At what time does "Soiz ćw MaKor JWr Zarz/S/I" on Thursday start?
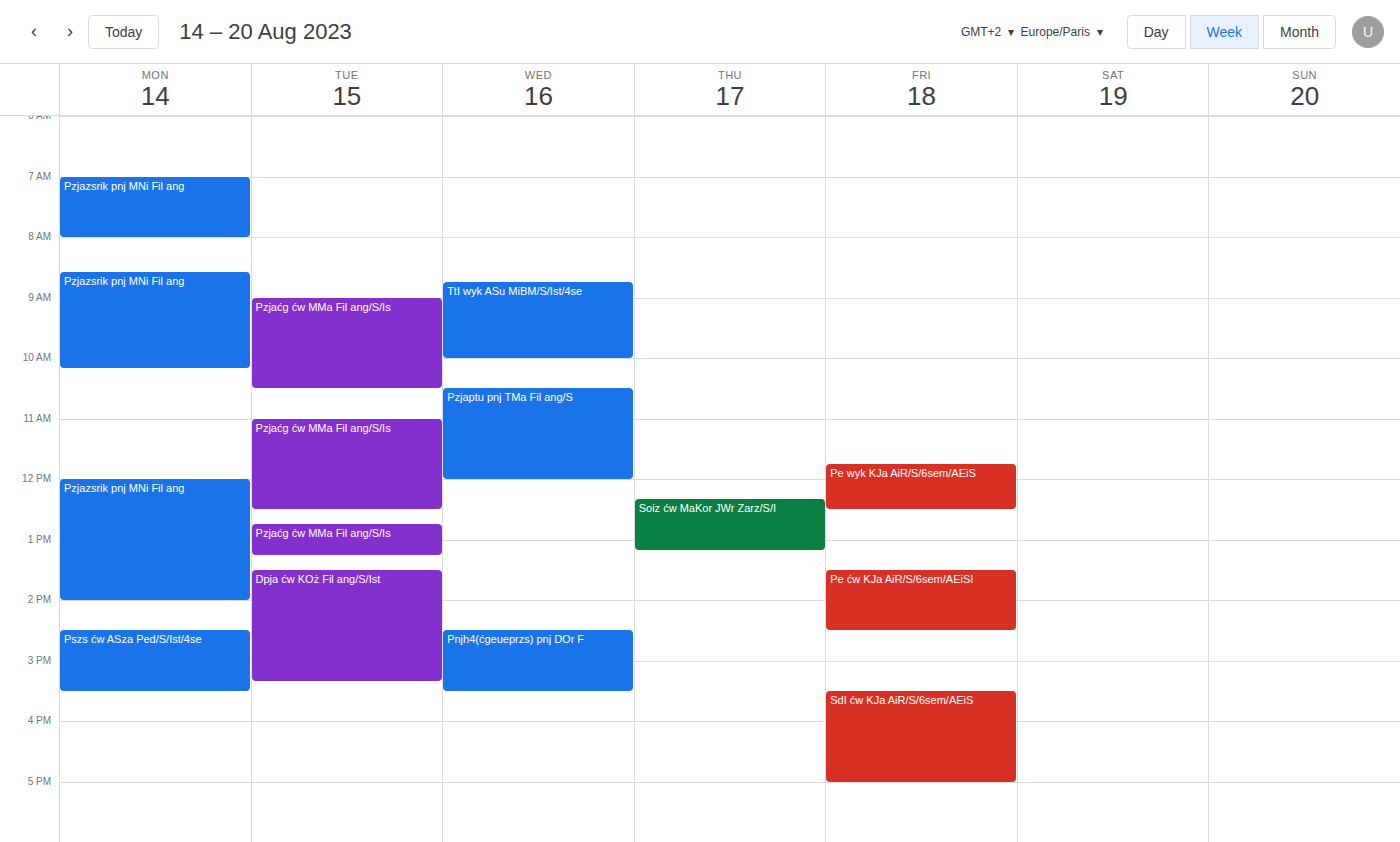
12:20 PM